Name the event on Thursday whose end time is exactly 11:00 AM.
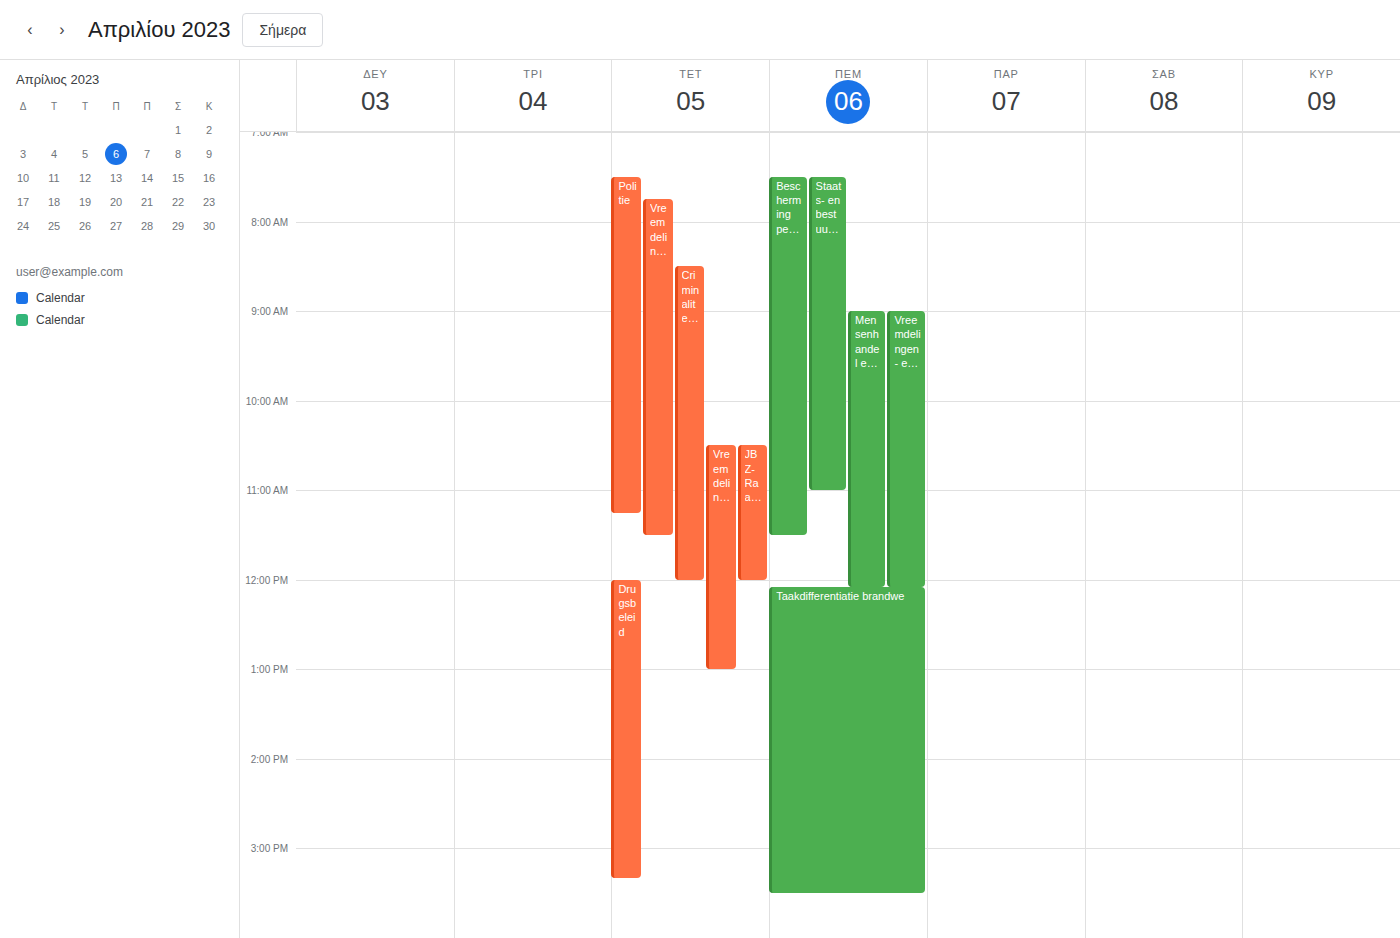
"Staats- en bestuursrecht"